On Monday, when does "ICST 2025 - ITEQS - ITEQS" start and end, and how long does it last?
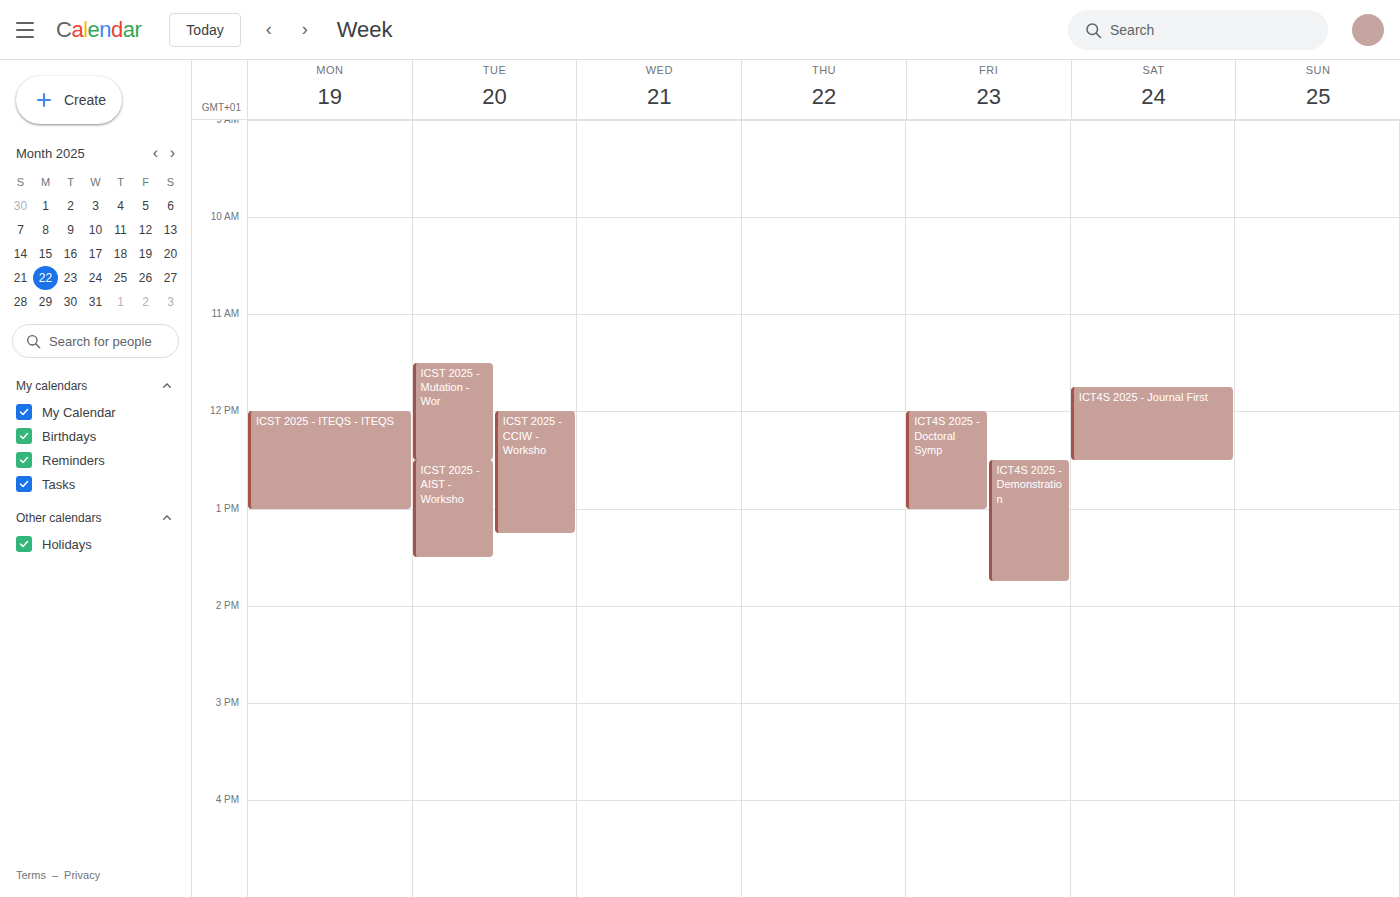
12:00 to 13:00, 1 hour